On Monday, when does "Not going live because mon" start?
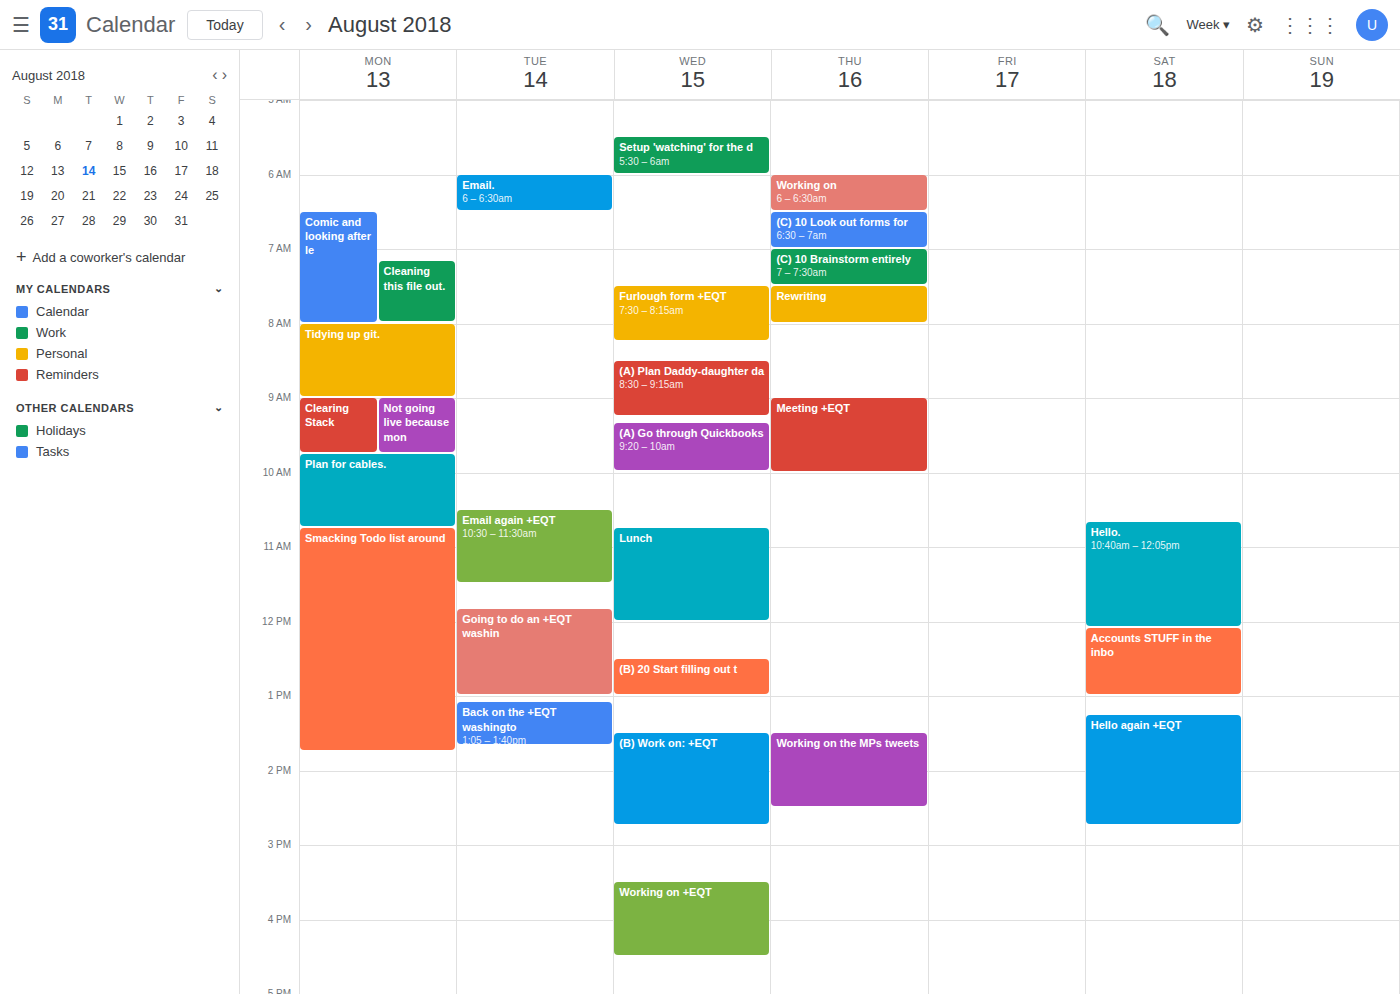
9:00 AM